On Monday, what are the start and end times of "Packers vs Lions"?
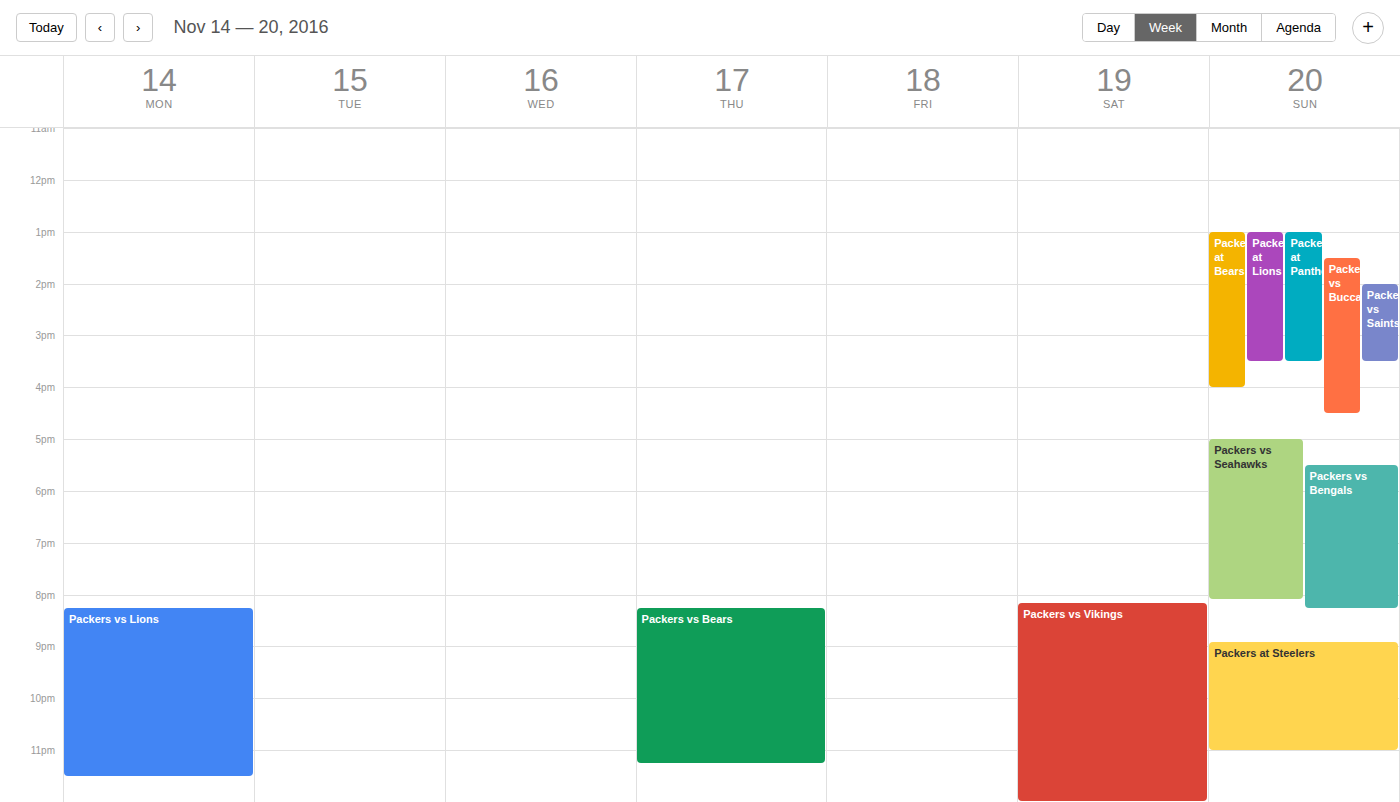
20:15 to 23:30